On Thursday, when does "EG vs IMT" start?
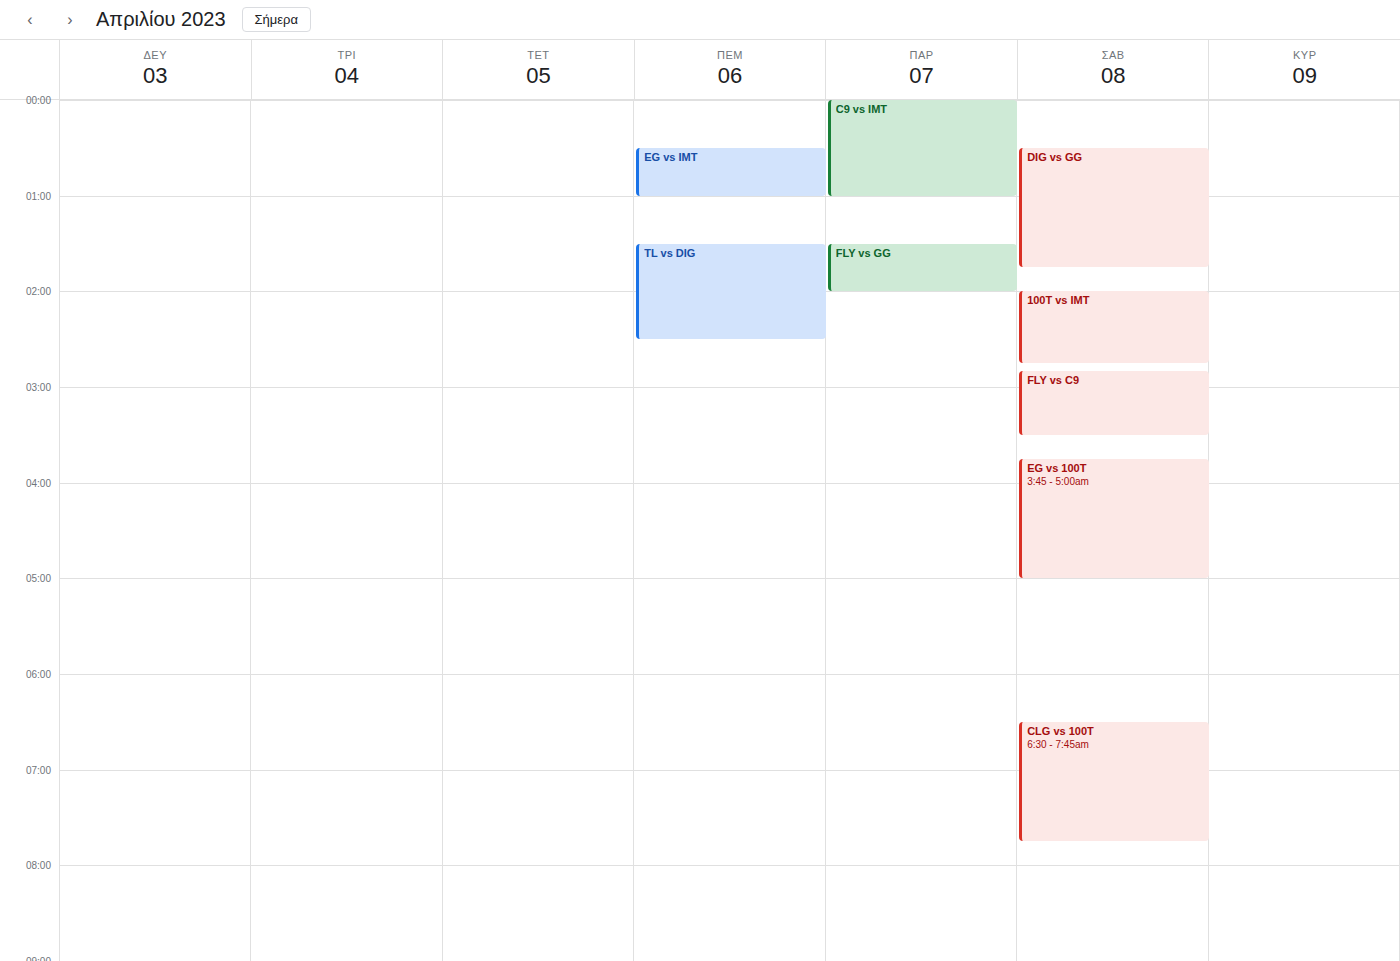
12:30 AM